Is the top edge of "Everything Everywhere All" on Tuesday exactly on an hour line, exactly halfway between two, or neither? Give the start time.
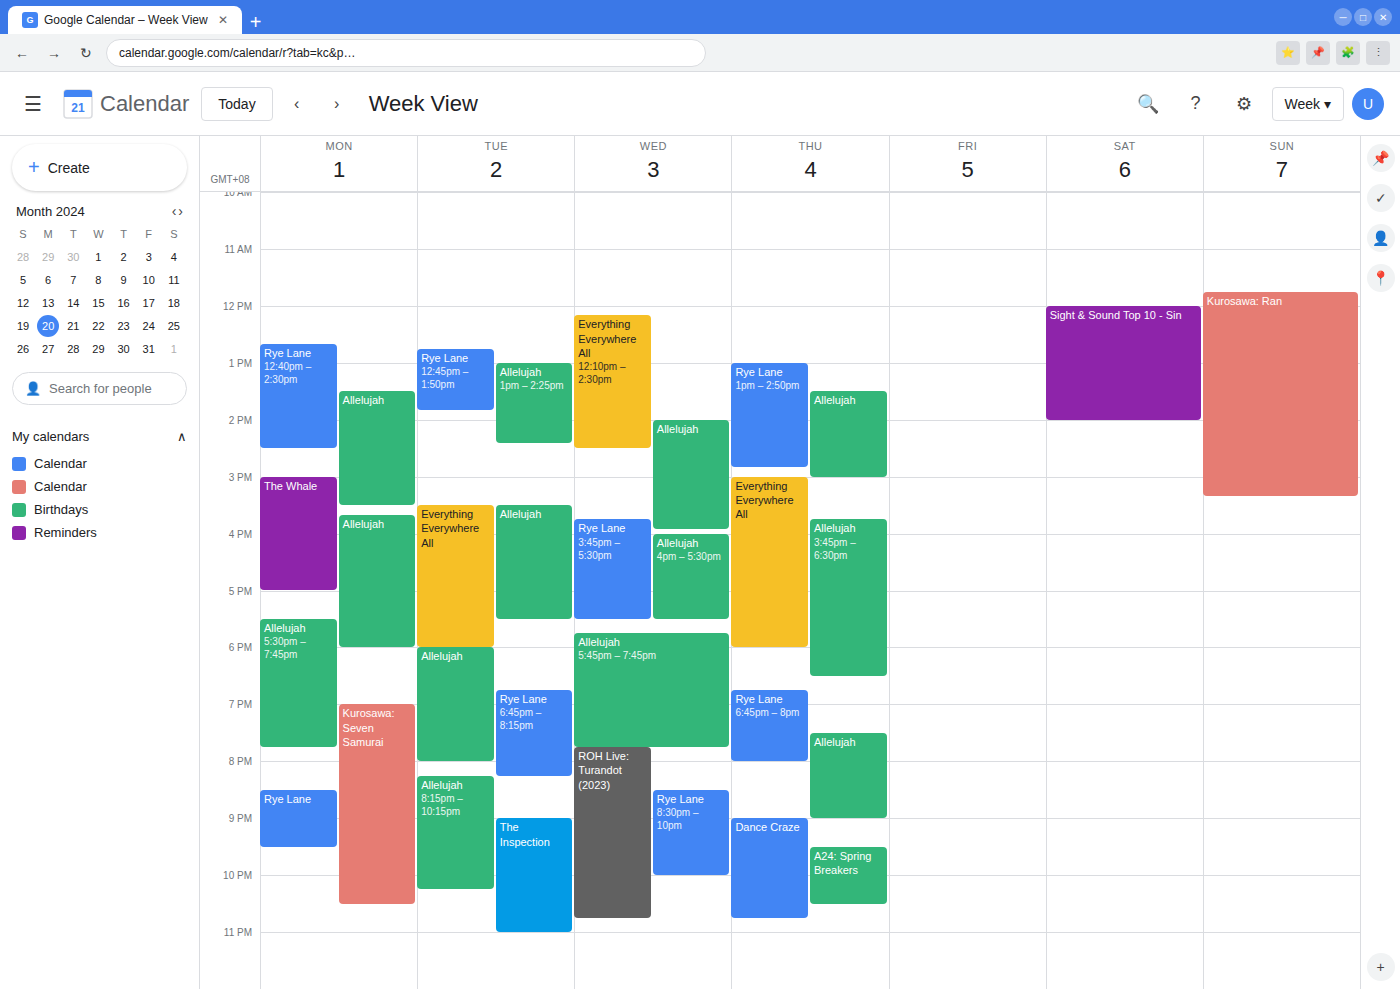
3:30 PM -- halfway between the 3 PM and 4 PM lines.